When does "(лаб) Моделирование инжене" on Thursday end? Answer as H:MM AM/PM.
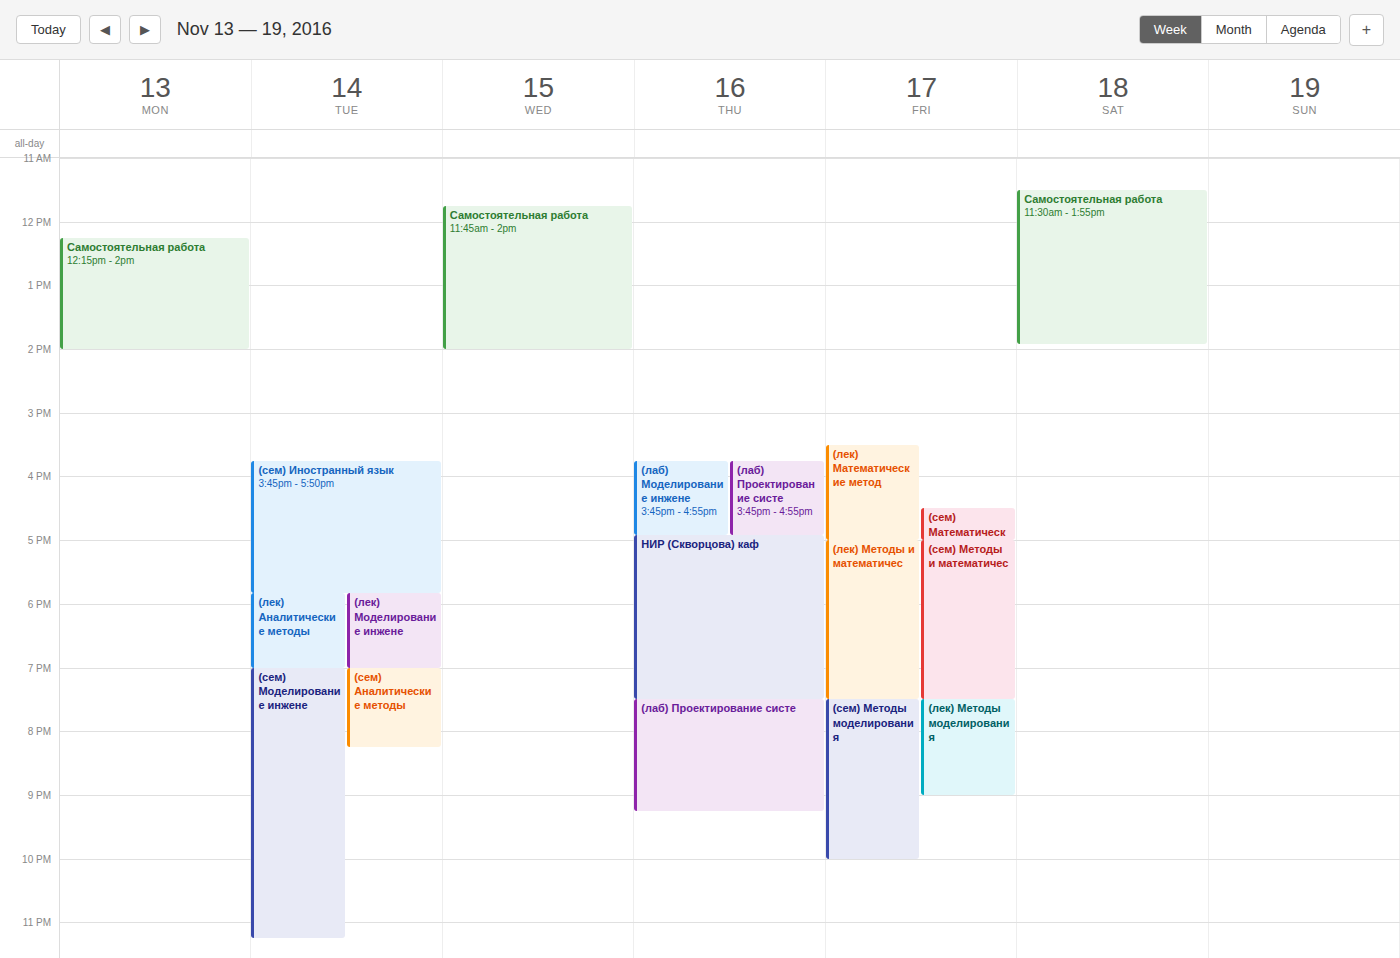
4:55 PM